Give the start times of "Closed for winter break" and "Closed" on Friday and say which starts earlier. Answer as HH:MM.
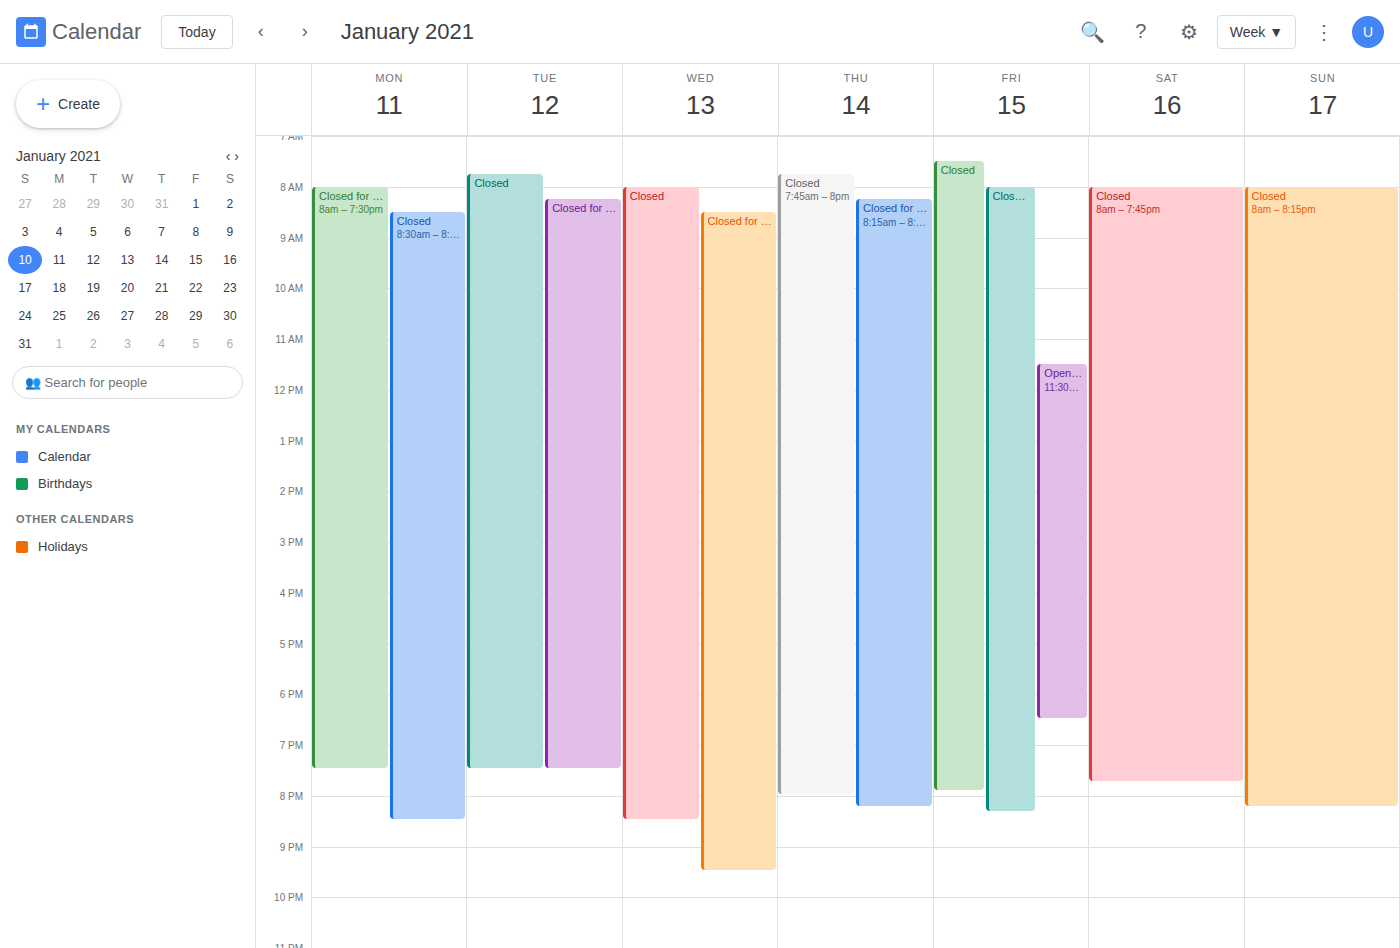
"Closed" 07:30; "Closed for winter break" 08:00.